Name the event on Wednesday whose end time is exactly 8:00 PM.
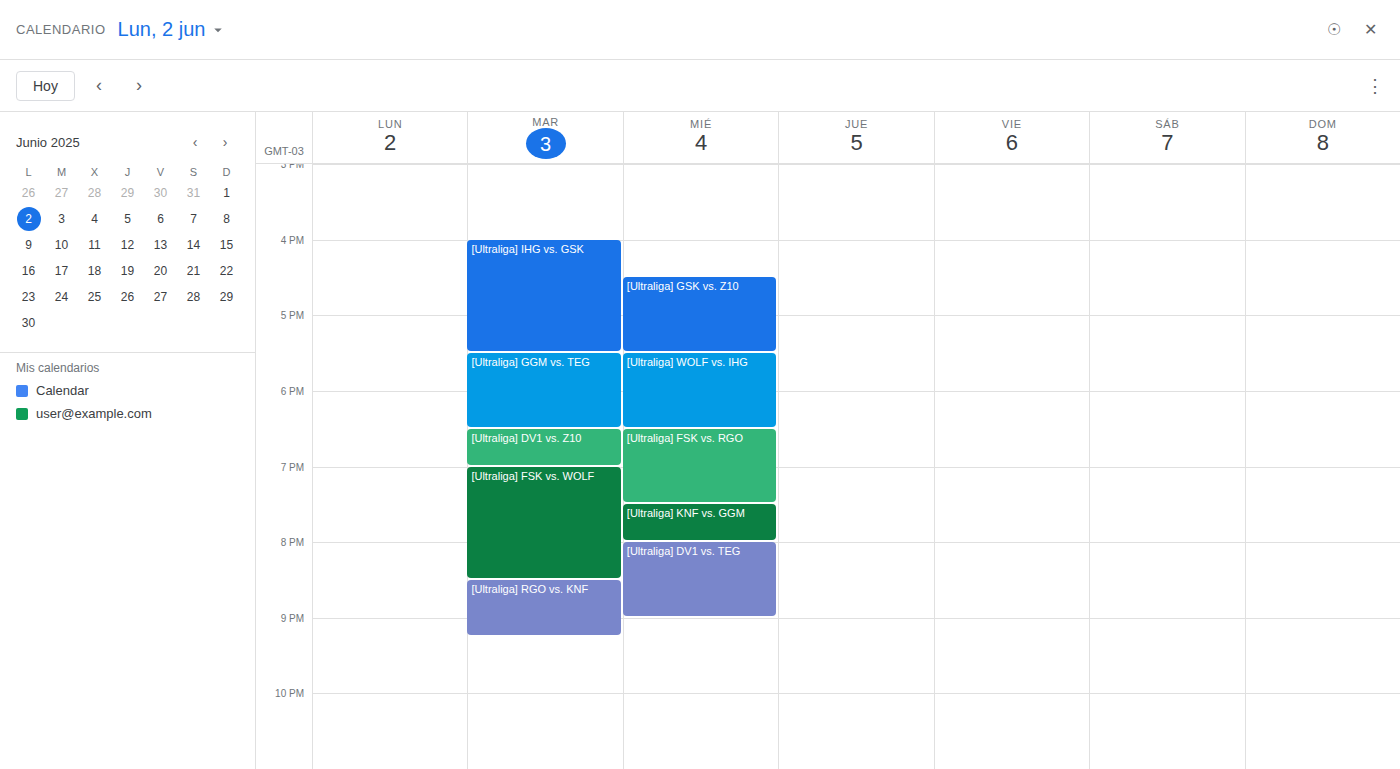
"[Ultraliga] KNF vs. GGM"